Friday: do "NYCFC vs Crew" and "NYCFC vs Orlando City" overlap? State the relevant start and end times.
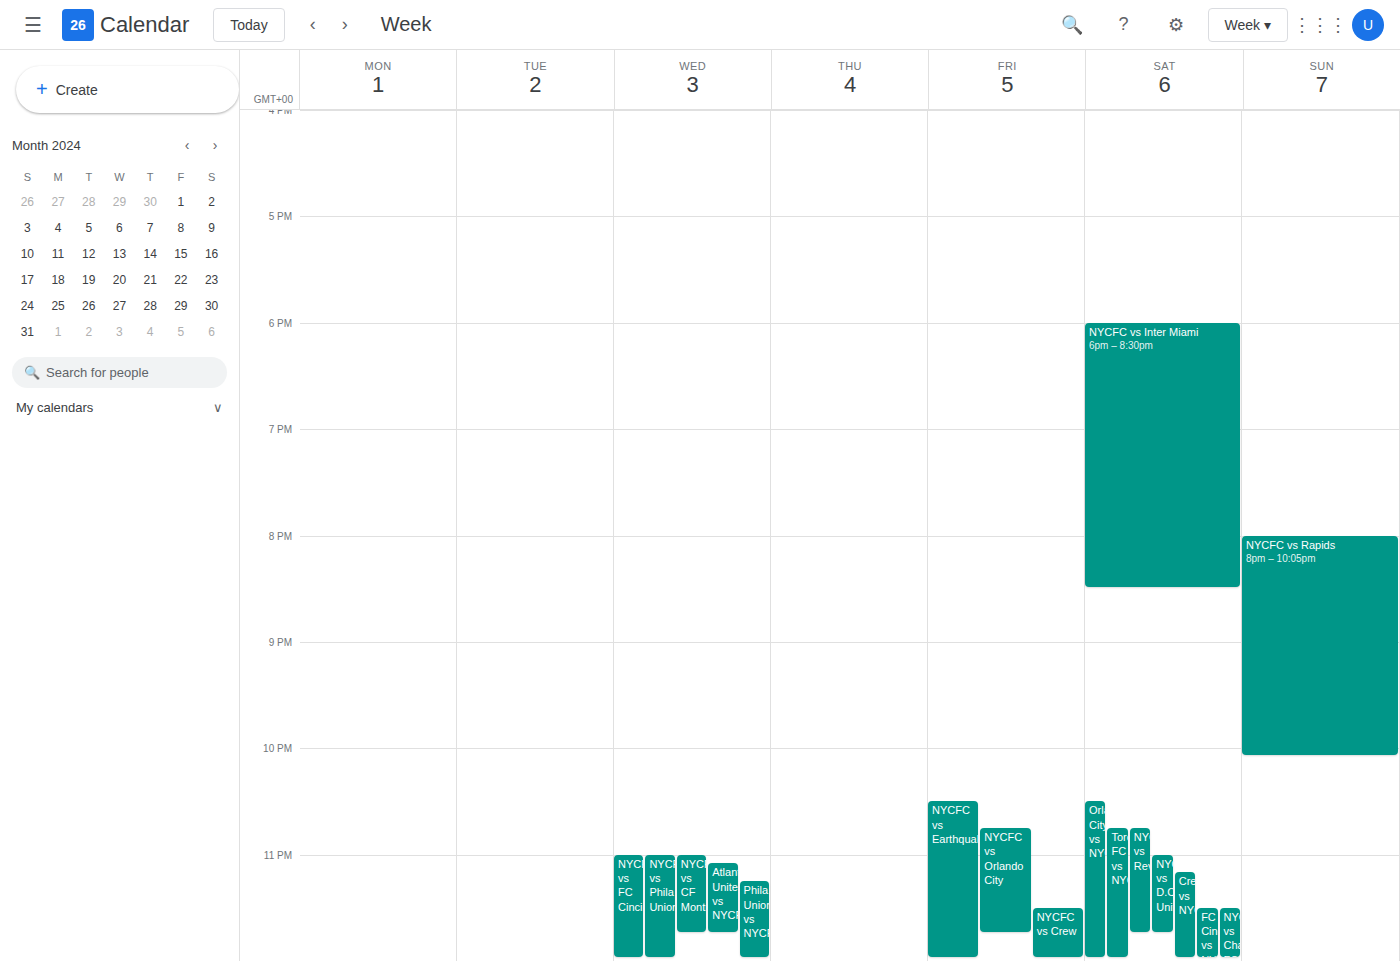
"NYCFC vs Crew" starts at 11:30 PM, before "NYCFC vs Orlando City" ends at 11:45 PM -- they overlap.